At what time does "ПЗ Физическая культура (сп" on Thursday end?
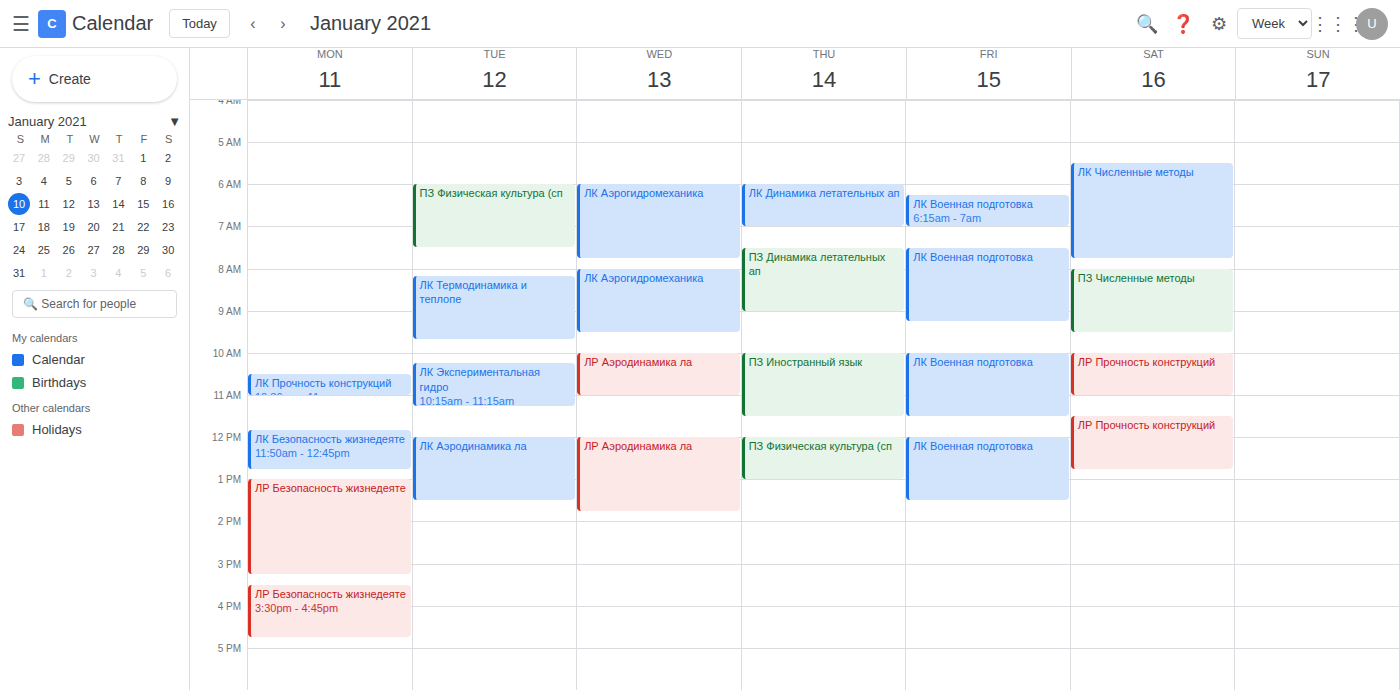
13:00